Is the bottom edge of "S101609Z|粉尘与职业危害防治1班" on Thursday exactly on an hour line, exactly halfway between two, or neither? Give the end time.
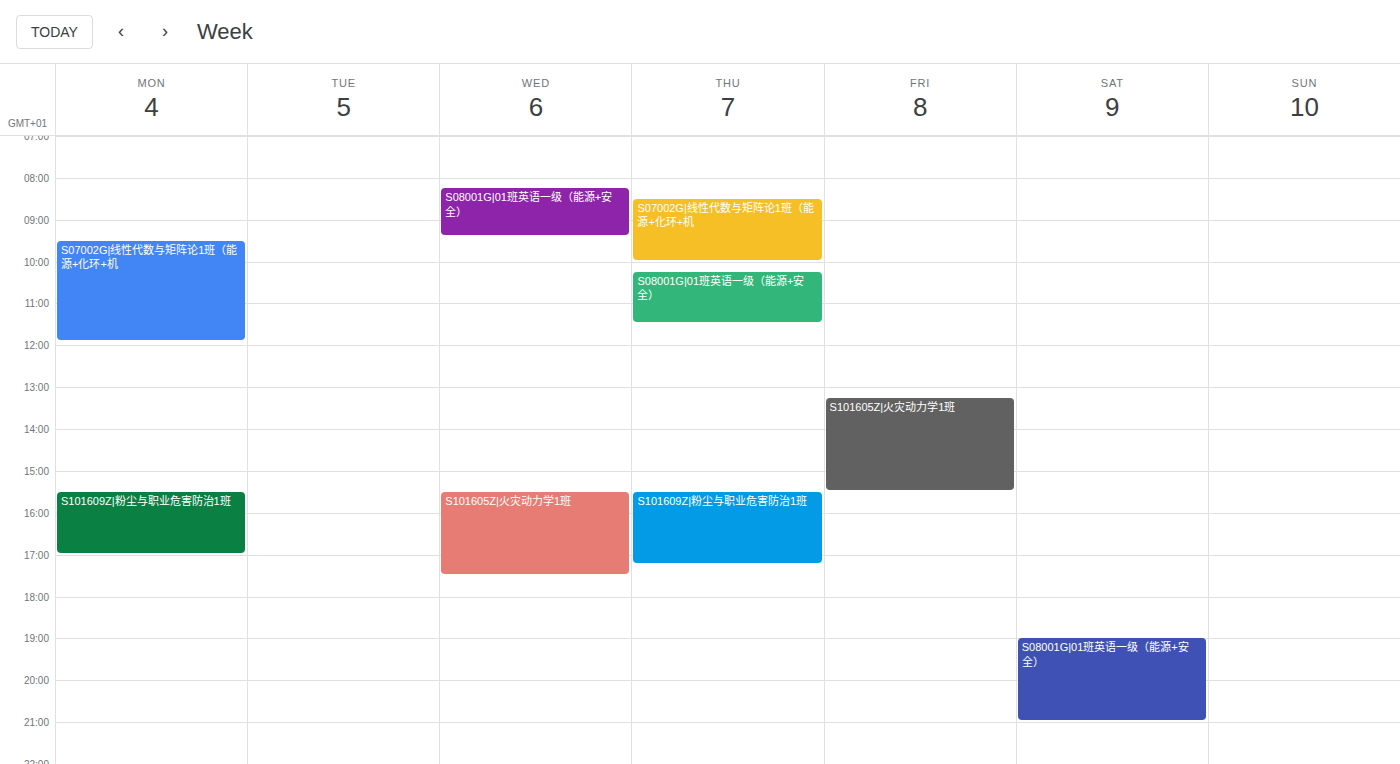
17:15 -- neither: a quarter of the way from the 17:00 line to the 18:00 line.